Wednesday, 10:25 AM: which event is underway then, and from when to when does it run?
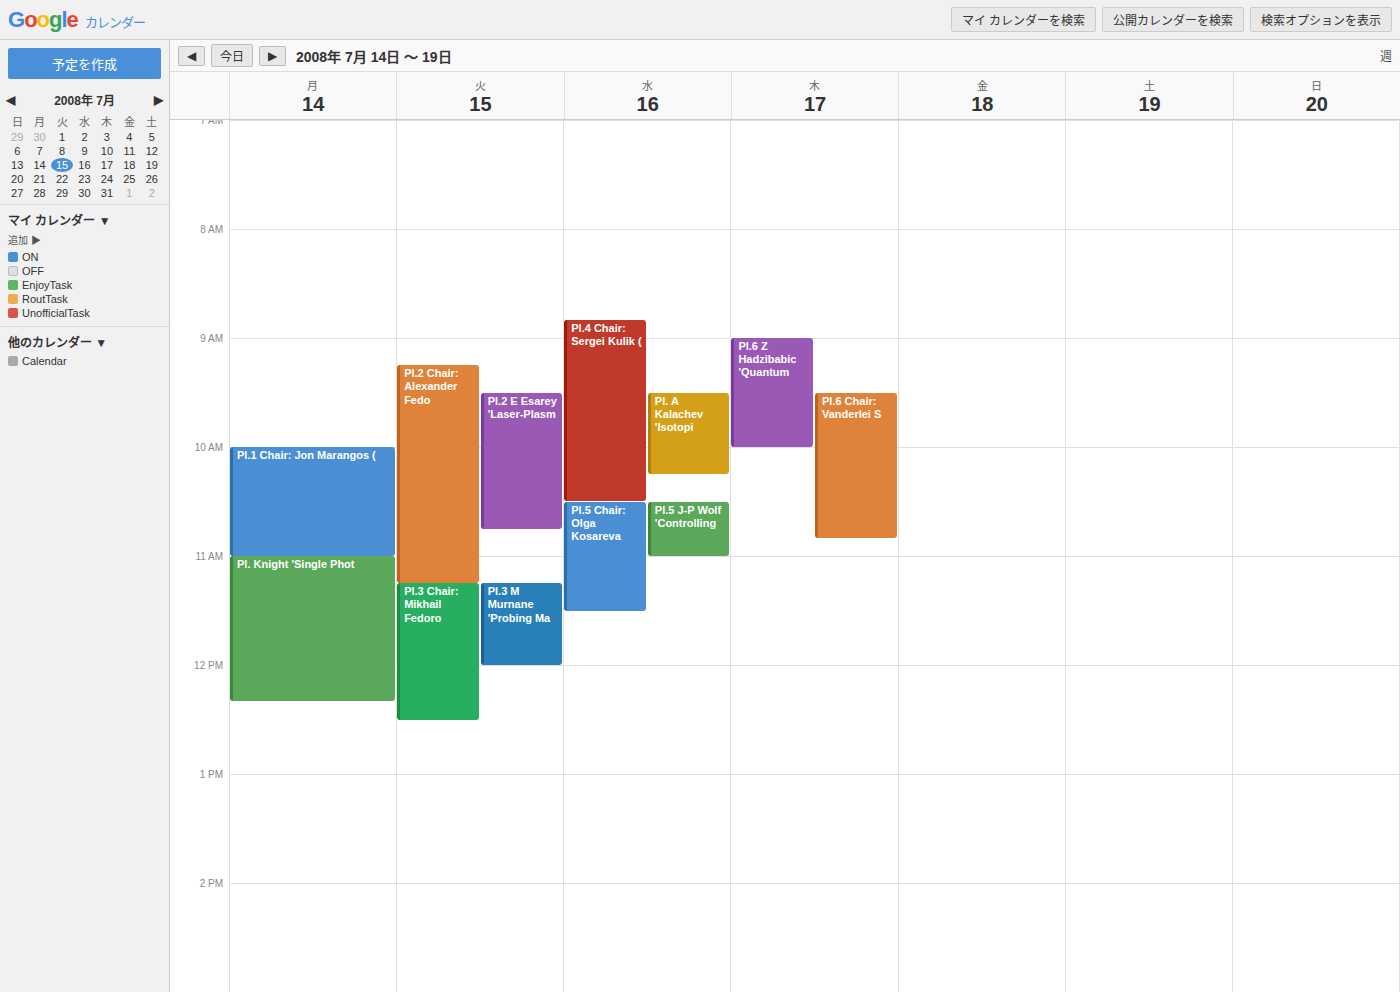
"Pl.4 Chair: Sergei Kulik (", 8:50 AM to 10:30 AM